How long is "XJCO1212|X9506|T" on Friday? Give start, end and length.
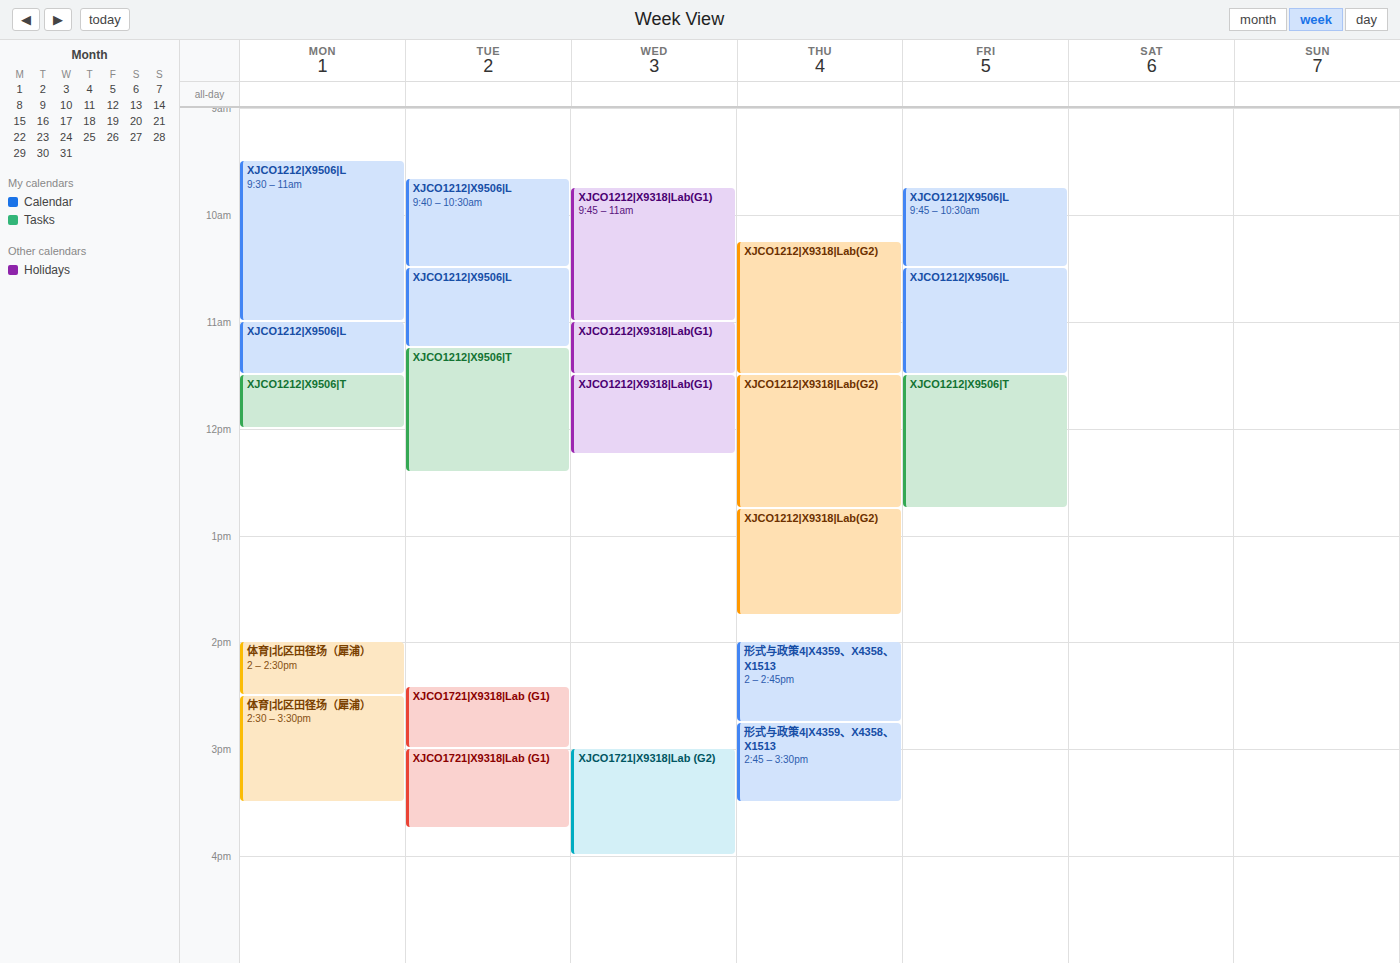
11:30 AM to 12:45 PM, 1 hour 15 minutes